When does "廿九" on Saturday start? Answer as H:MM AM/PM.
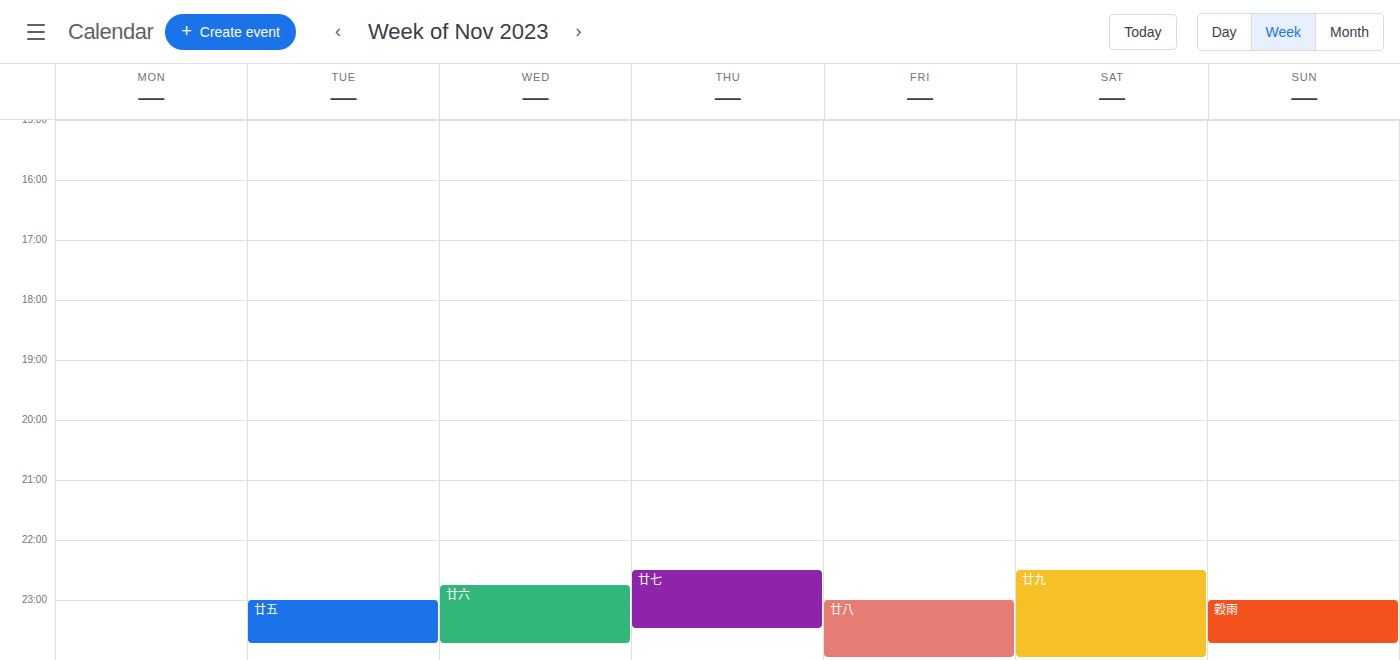
10:30 PM